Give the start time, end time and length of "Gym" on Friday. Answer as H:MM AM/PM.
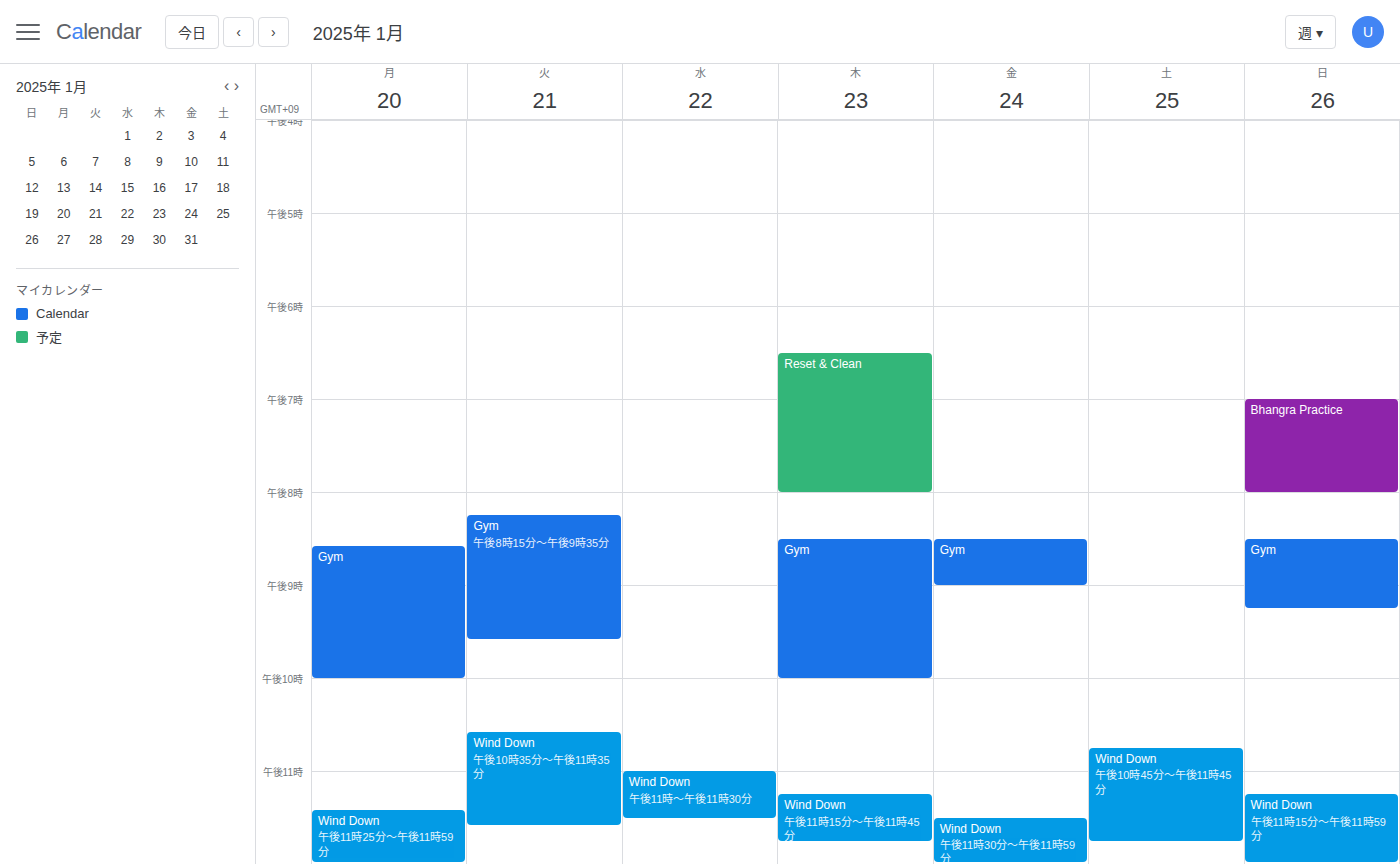
8:30 PM to 9:00 PM, 30 minutes